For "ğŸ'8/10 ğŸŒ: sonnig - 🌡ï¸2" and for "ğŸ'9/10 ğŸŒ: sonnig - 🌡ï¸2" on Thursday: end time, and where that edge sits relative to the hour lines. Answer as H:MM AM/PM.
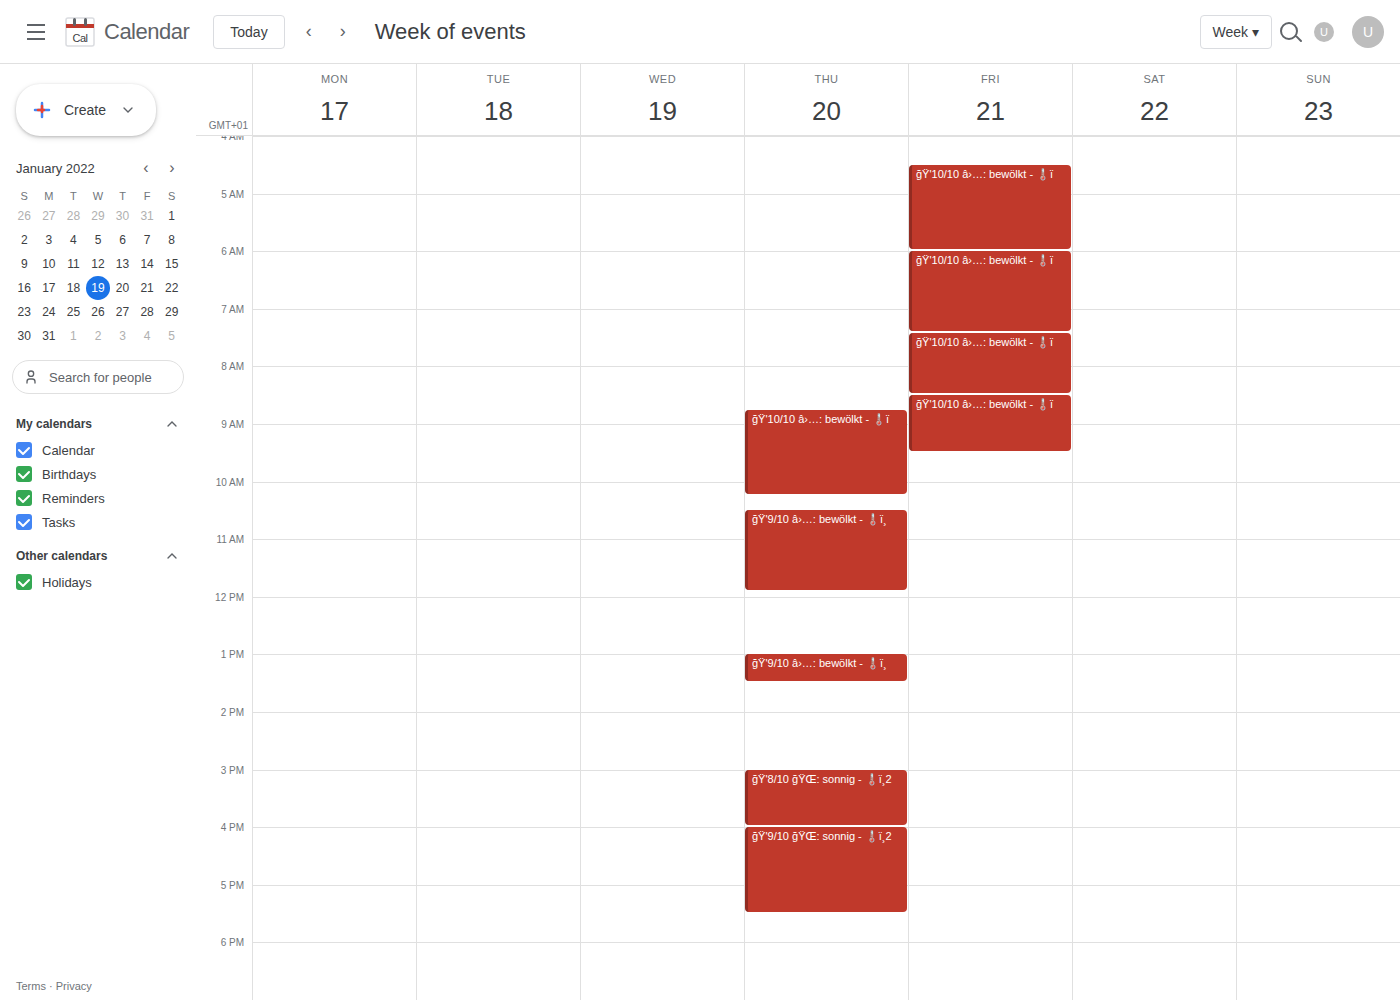
"ğŸ'8/10 ğŸŒ: sonnig - 🌡ï¸2": 4:00 PM, exactly on the 4 PM line. "ğŸ'9/10 ğŸŒ: sonnig - 🌡ï¸2": 5:30 PM, halfway between the 5 PM and 6 PM lines.